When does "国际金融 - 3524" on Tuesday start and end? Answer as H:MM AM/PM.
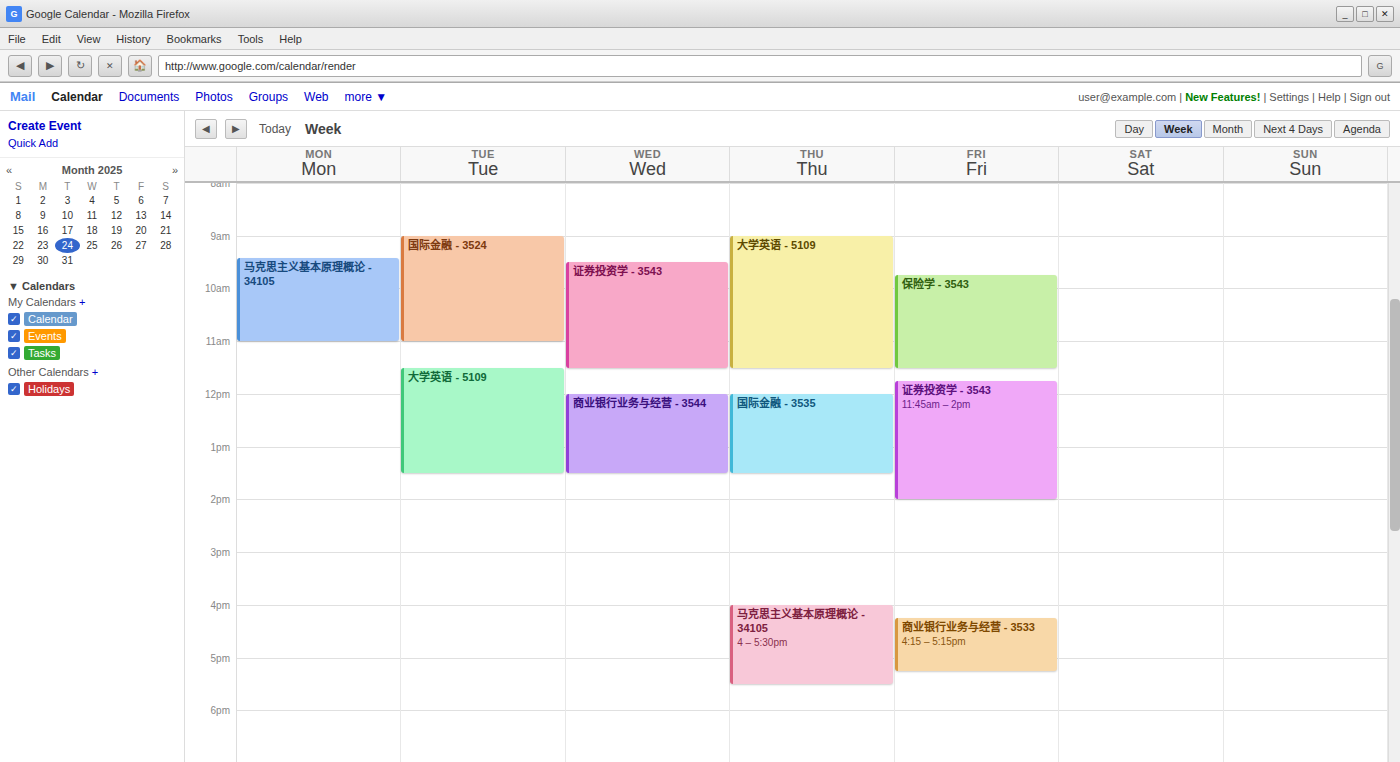
9:00 AM to 11:00 AM